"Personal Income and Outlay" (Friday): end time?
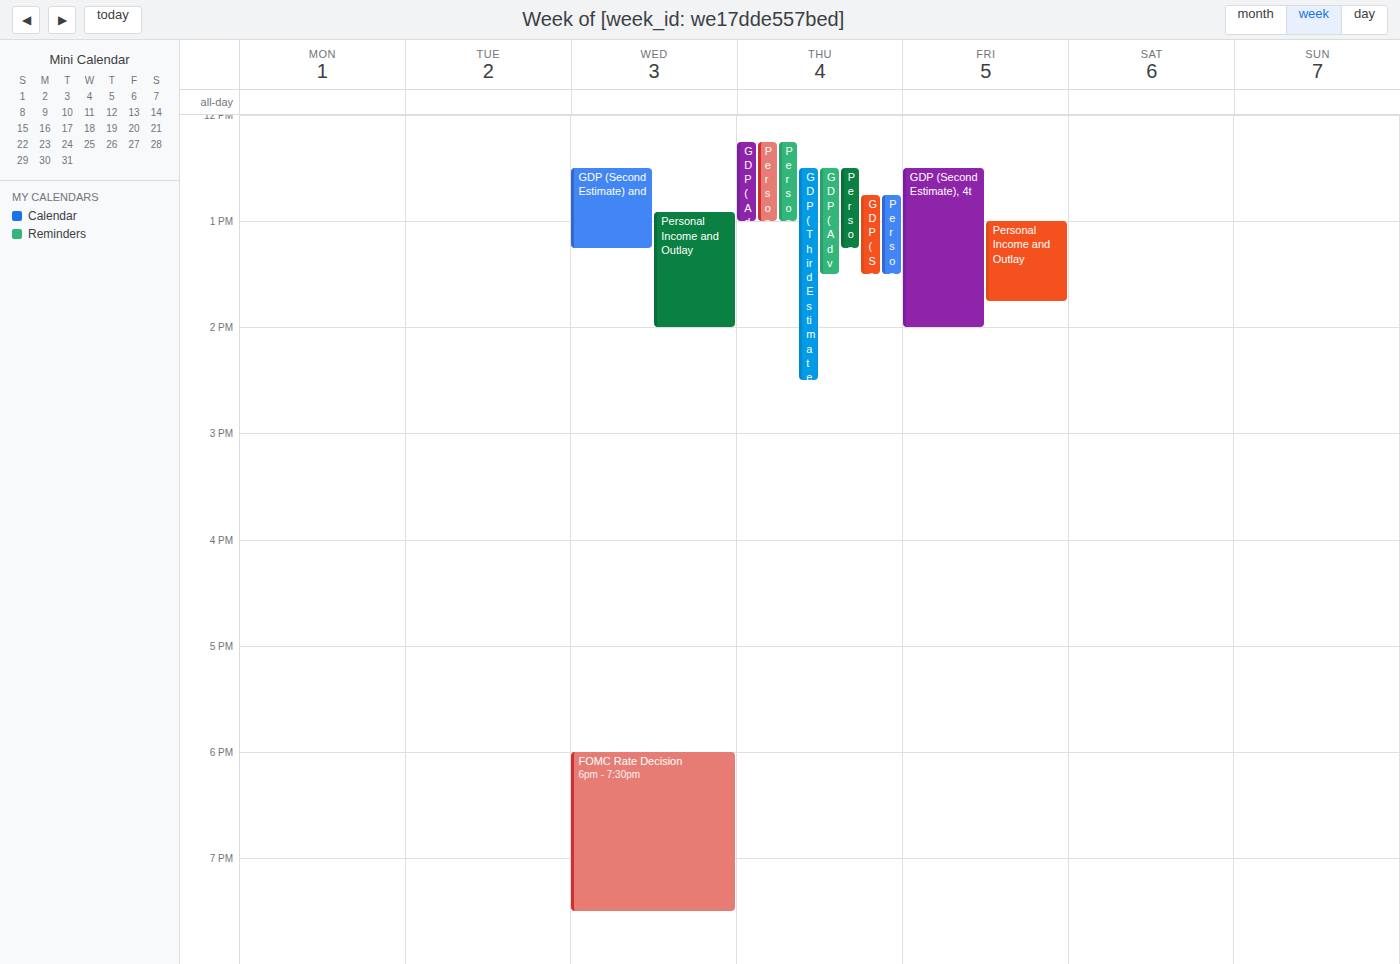
1:45 PM